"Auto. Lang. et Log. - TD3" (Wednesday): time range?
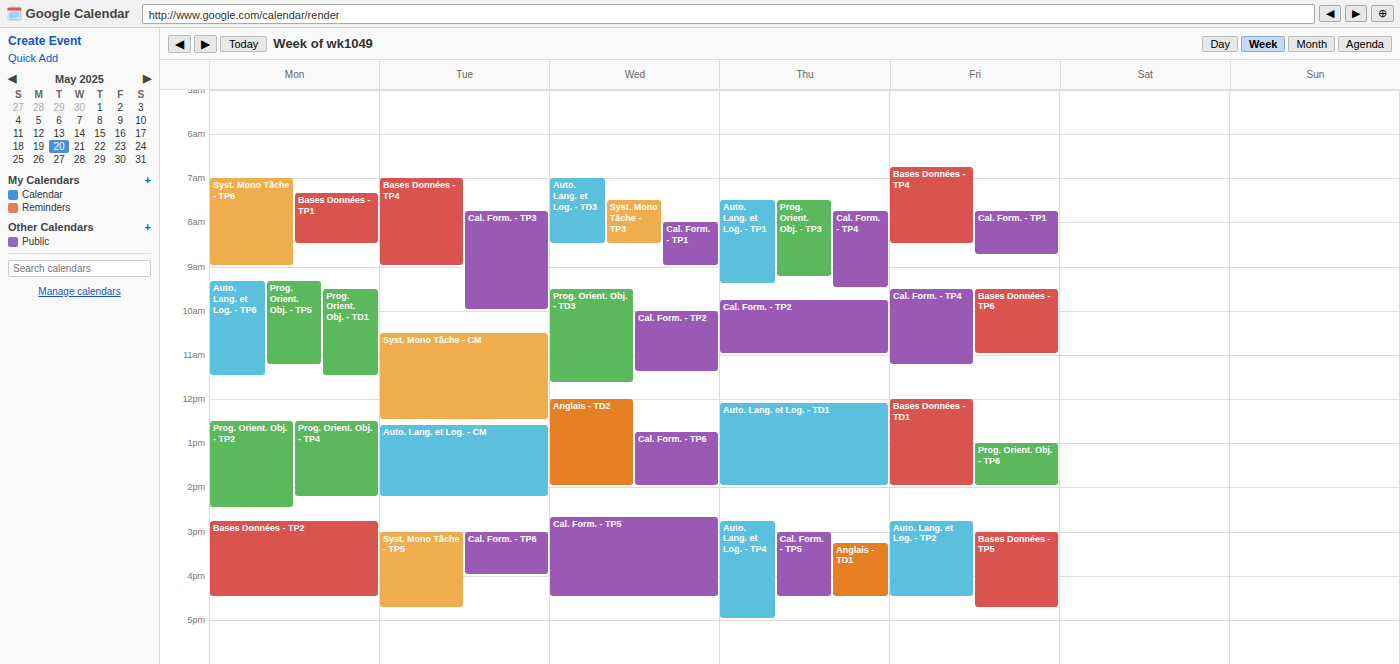
7:00 AM to 8:30 AM